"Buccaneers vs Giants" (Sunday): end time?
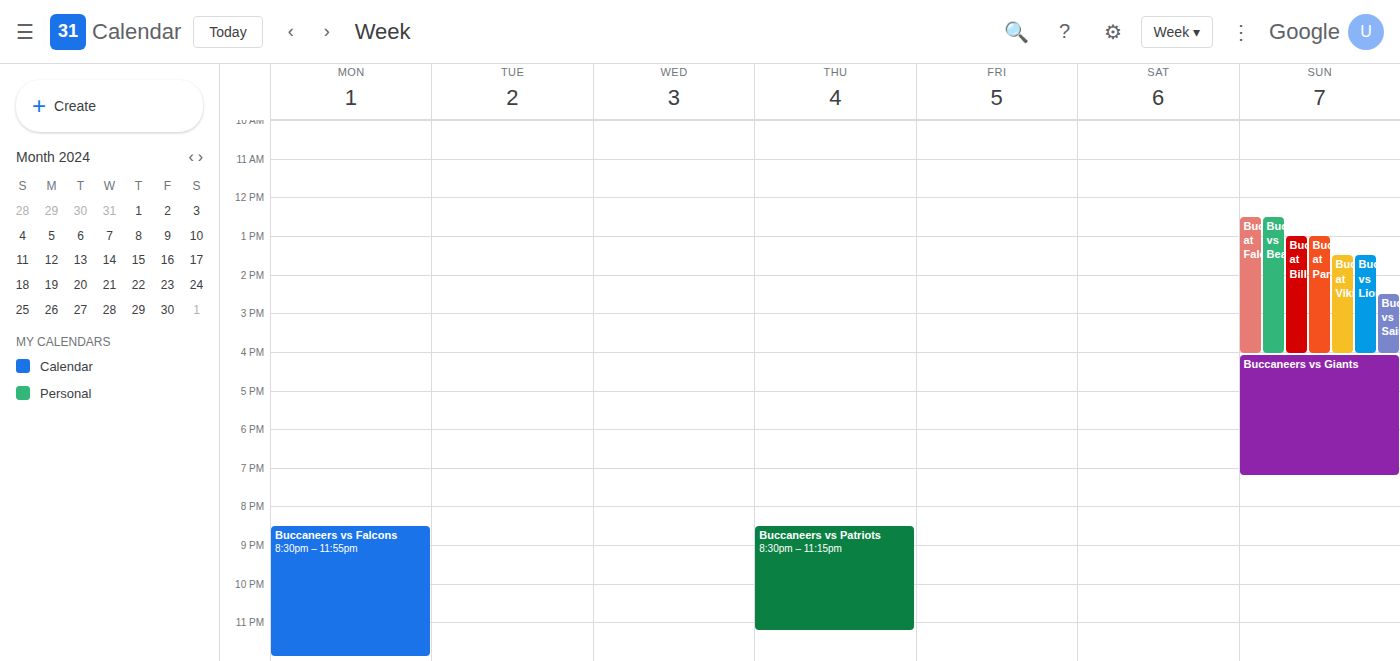
19:15